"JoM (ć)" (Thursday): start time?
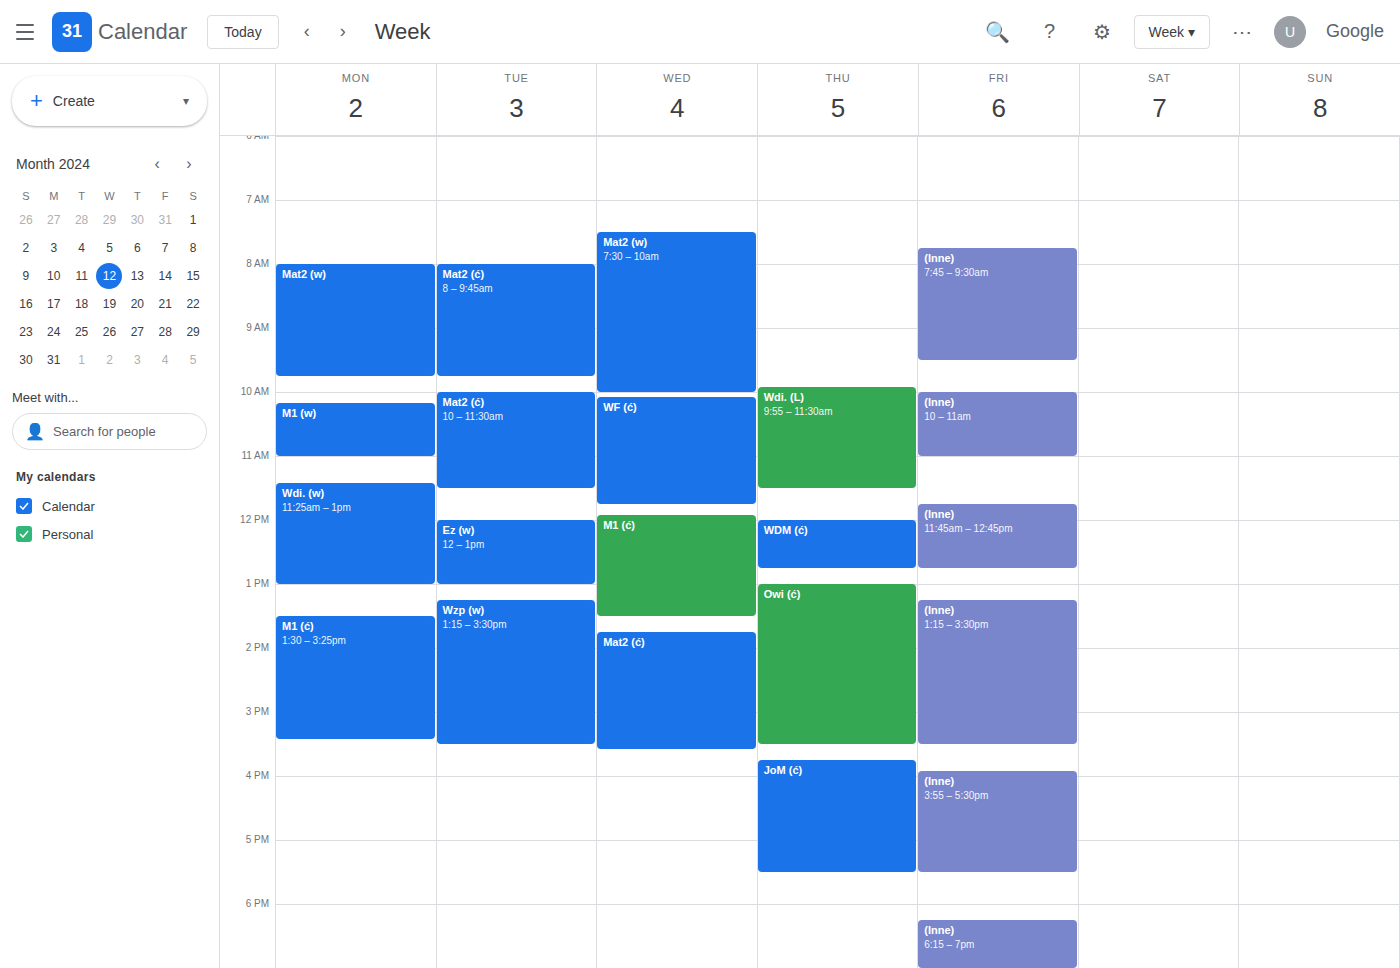
3:45 PM